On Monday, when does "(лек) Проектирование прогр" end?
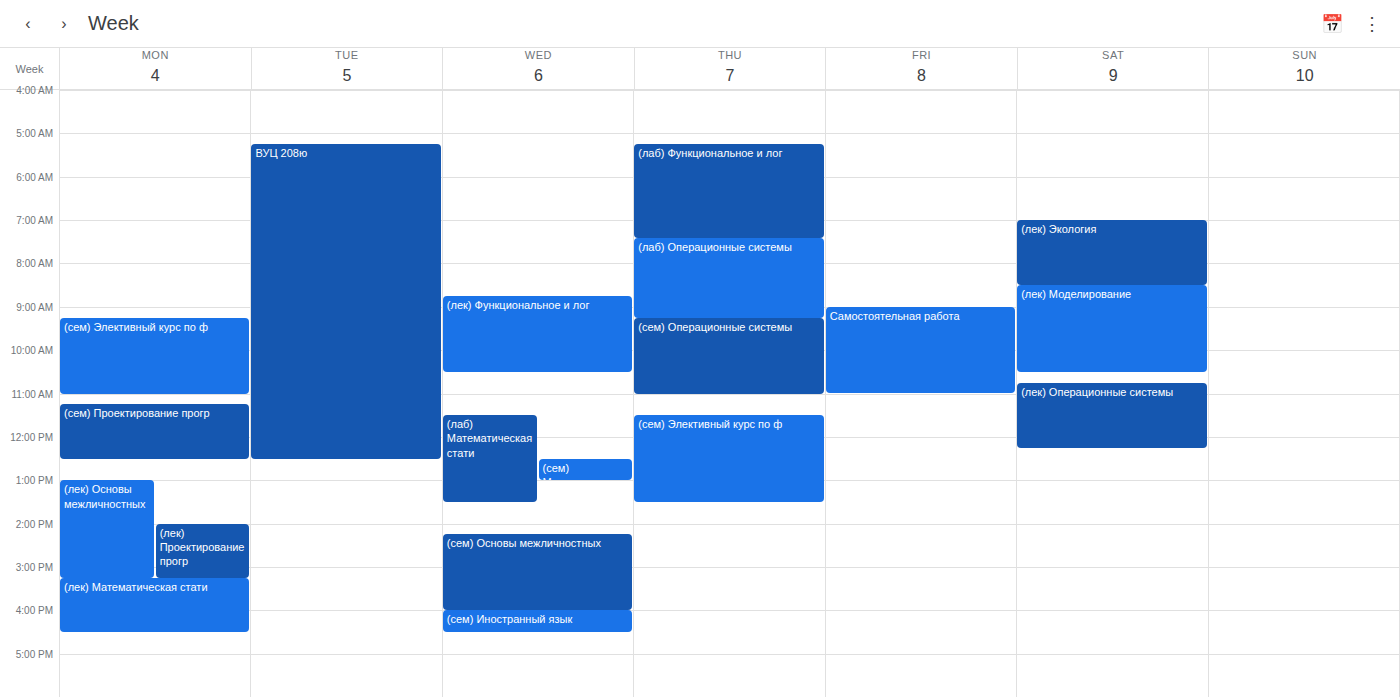
3:15 PM